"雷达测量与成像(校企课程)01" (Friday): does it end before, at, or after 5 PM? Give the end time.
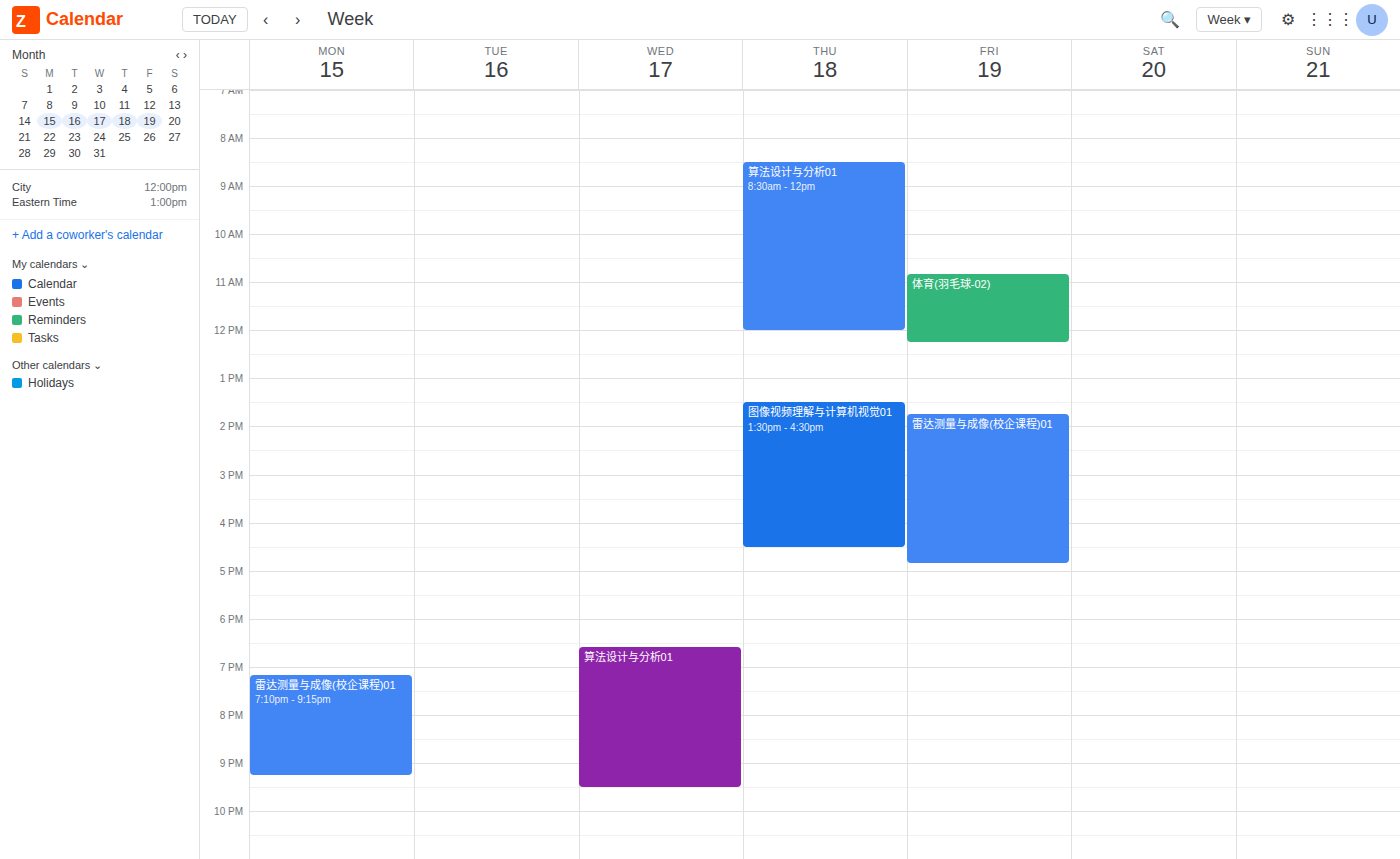
4:50 PM -- before 5 PM, 10 minutes above the 5 PM line.